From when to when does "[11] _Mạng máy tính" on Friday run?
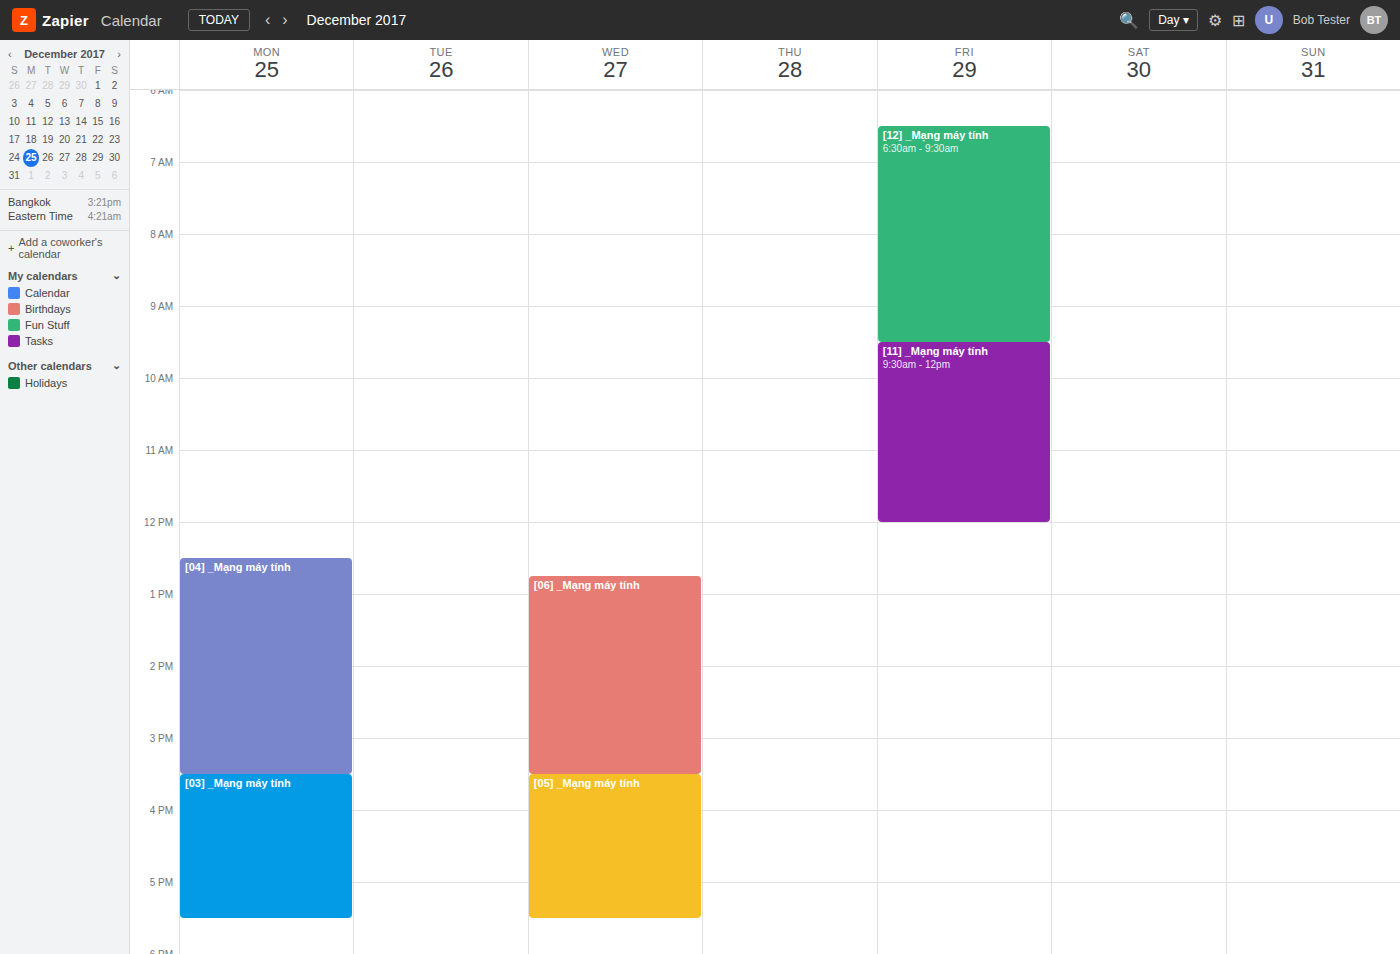
9:30 AM to 12:00 PM